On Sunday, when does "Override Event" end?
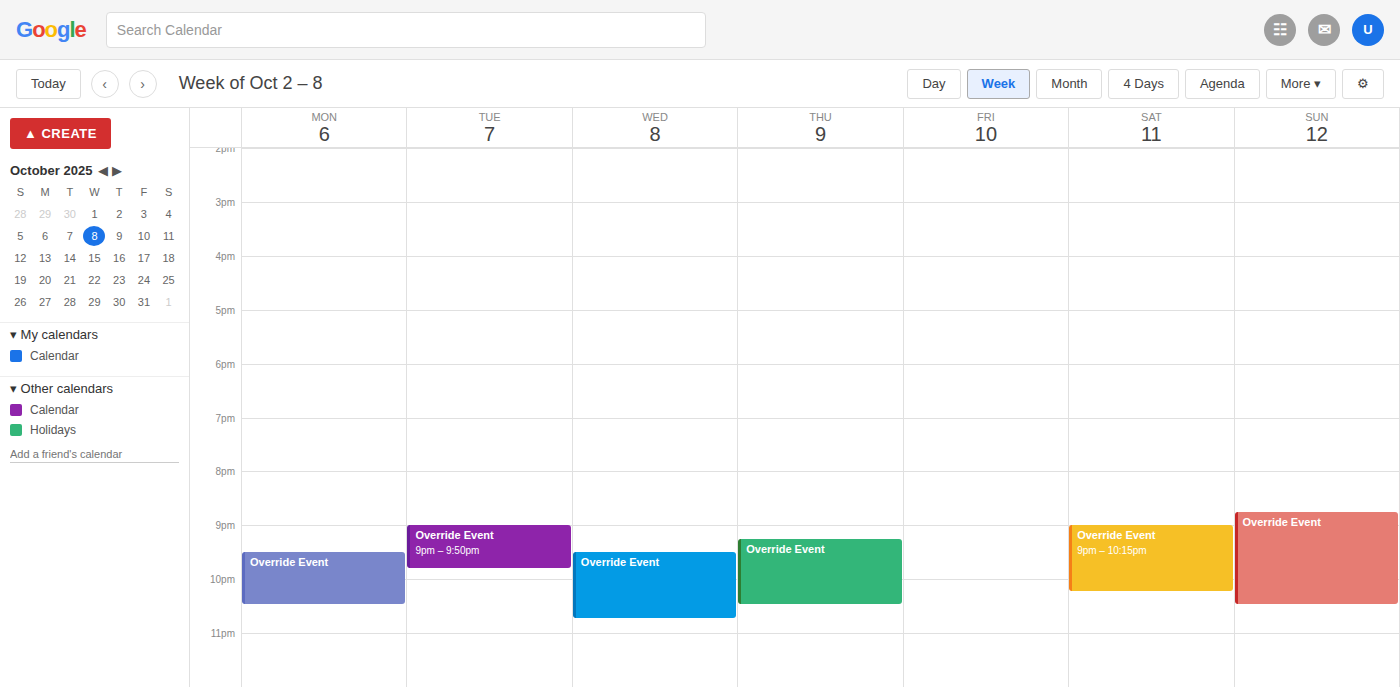
10:30 PM